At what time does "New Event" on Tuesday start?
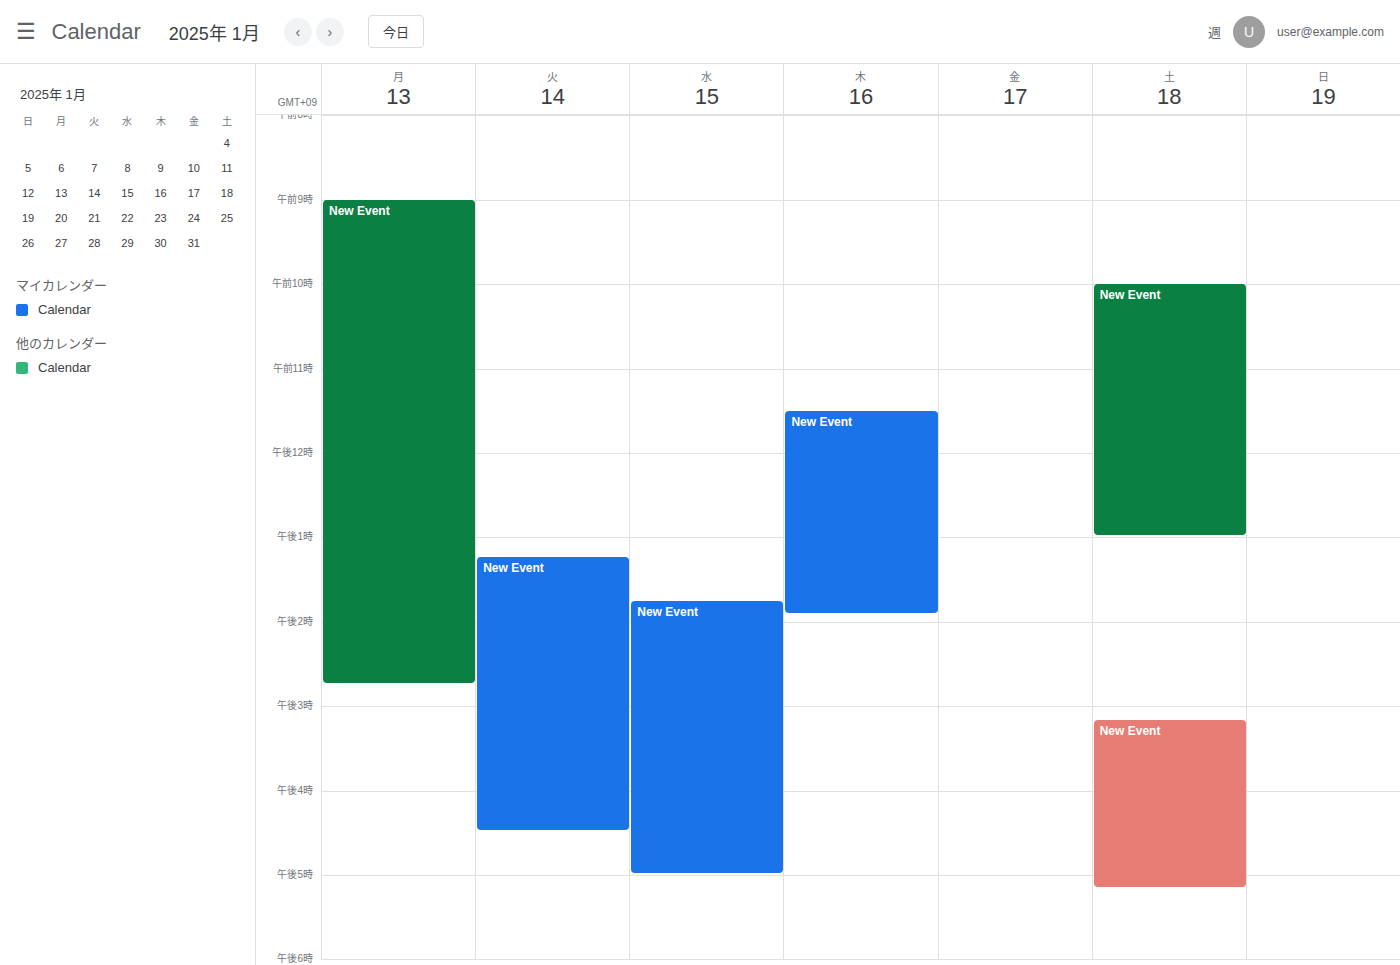
1:15 PM